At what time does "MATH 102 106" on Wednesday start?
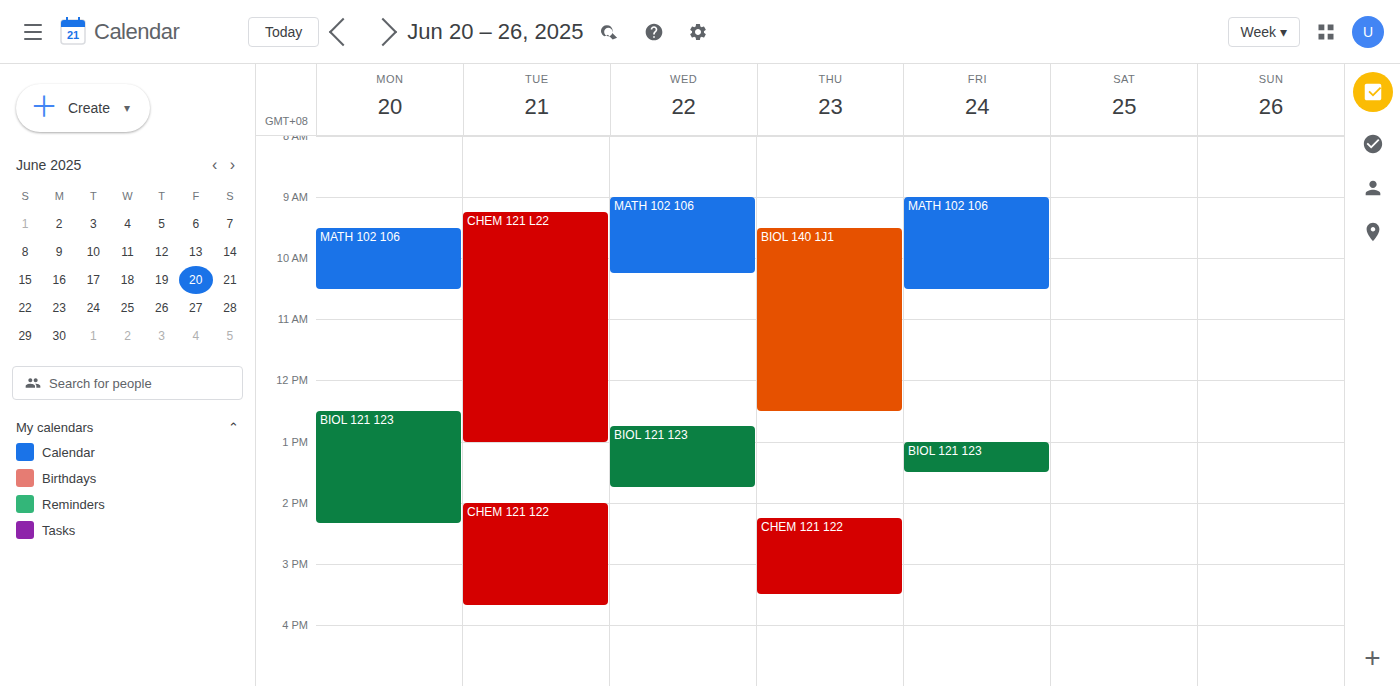
9:00 AM